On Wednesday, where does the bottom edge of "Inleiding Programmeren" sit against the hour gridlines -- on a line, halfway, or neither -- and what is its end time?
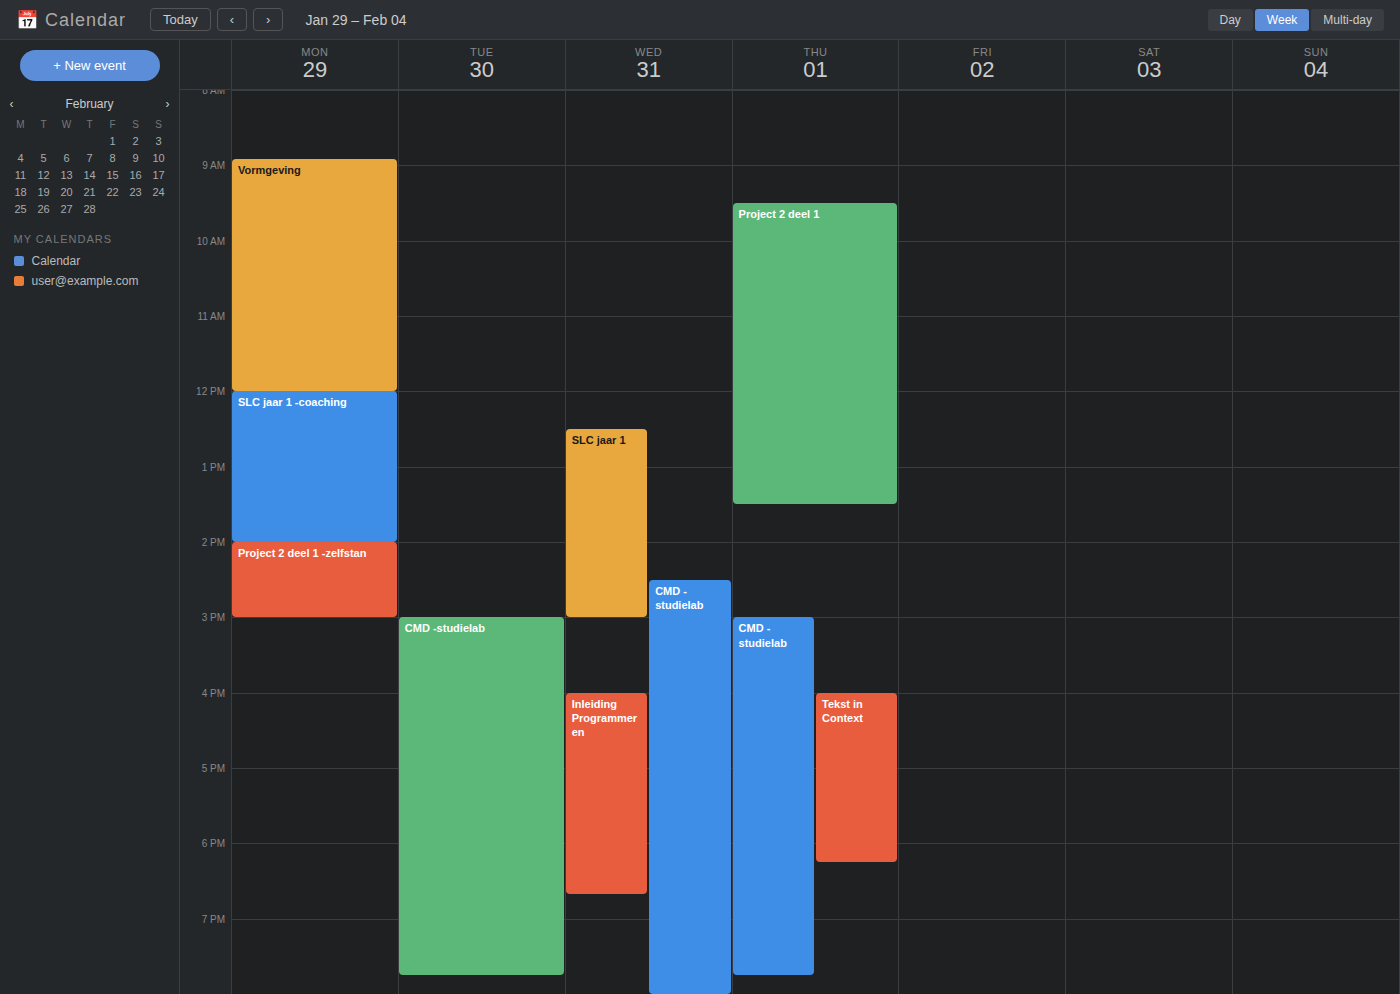
6:40 PM -- neither: 40 minutes below the 6 PM line and 20 minutes above the 7 PM line.